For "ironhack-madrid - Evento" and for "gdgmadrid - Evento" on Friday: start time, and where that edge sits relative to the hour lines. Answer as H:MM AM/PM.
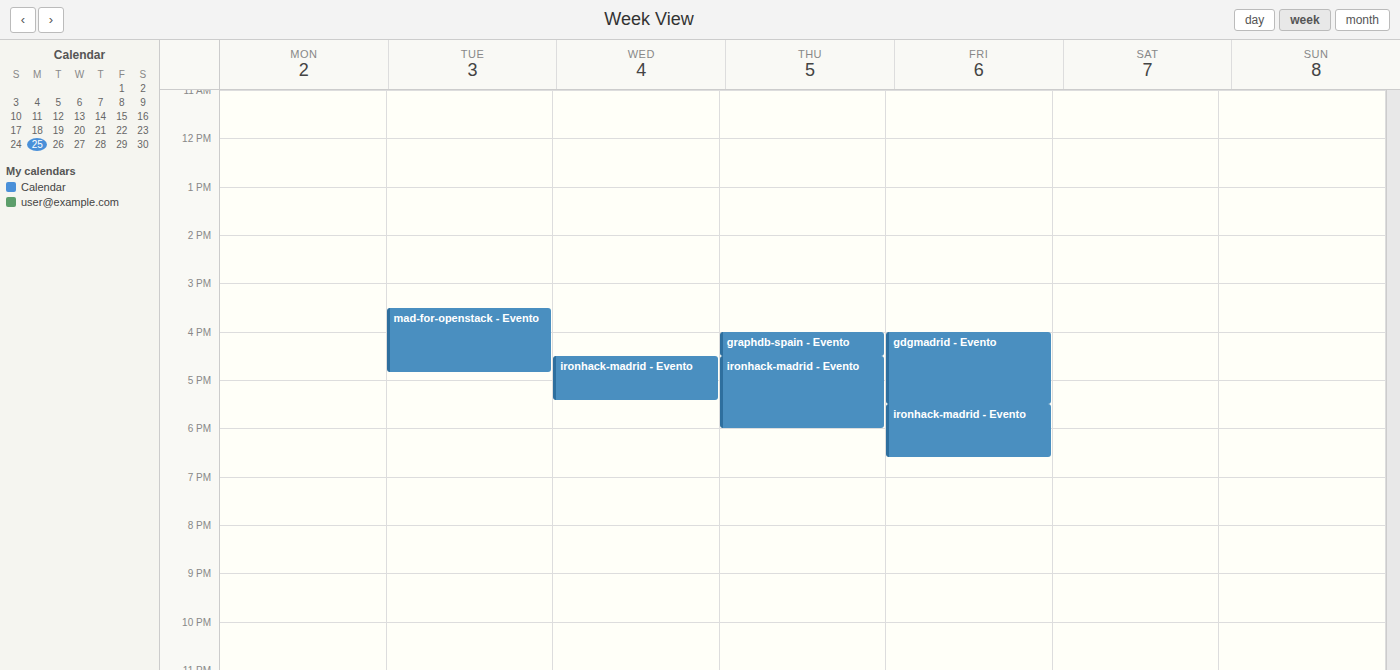
"ironhack-madrid - Evento": 5:30 PM, halfway between the 5 PM and 6 PM lines. "gdgmadrid - Evento": 4:00 PM, exactly on the 4 PM line.